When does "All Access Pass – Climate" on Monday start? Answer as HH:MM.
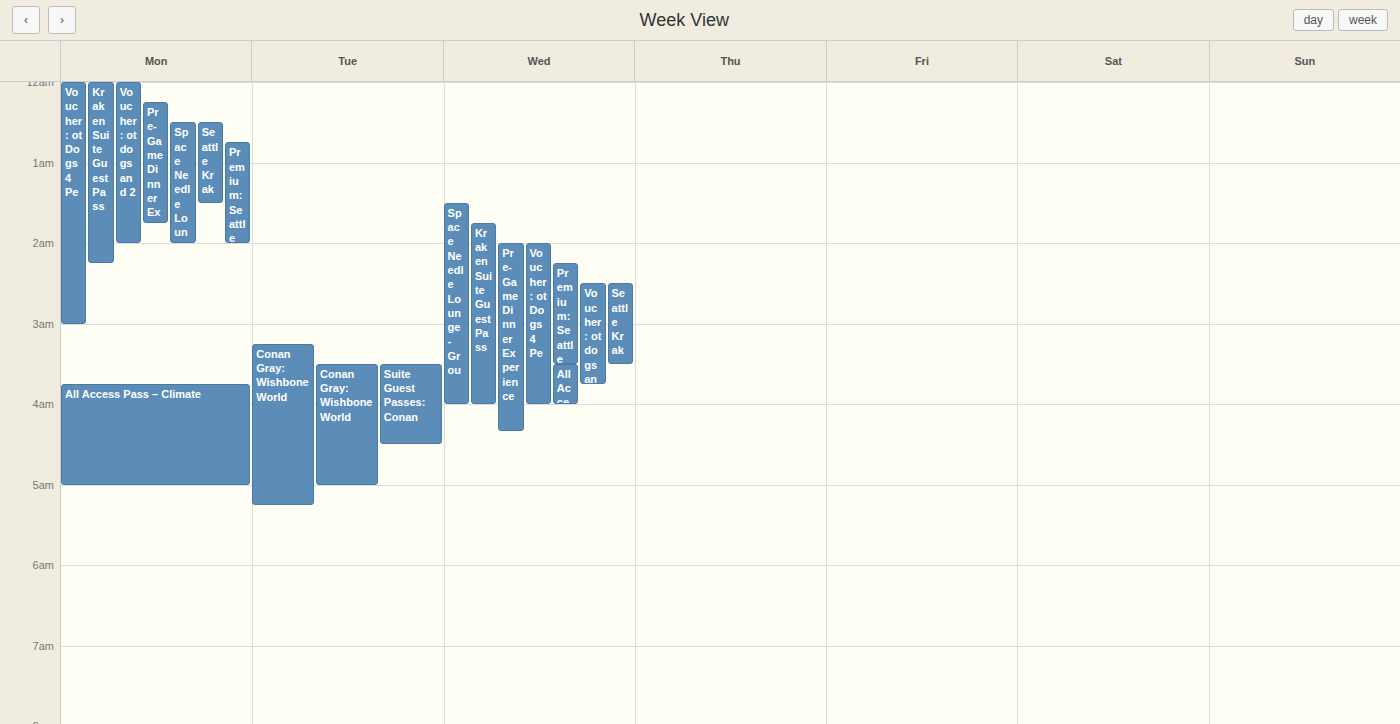
03:45